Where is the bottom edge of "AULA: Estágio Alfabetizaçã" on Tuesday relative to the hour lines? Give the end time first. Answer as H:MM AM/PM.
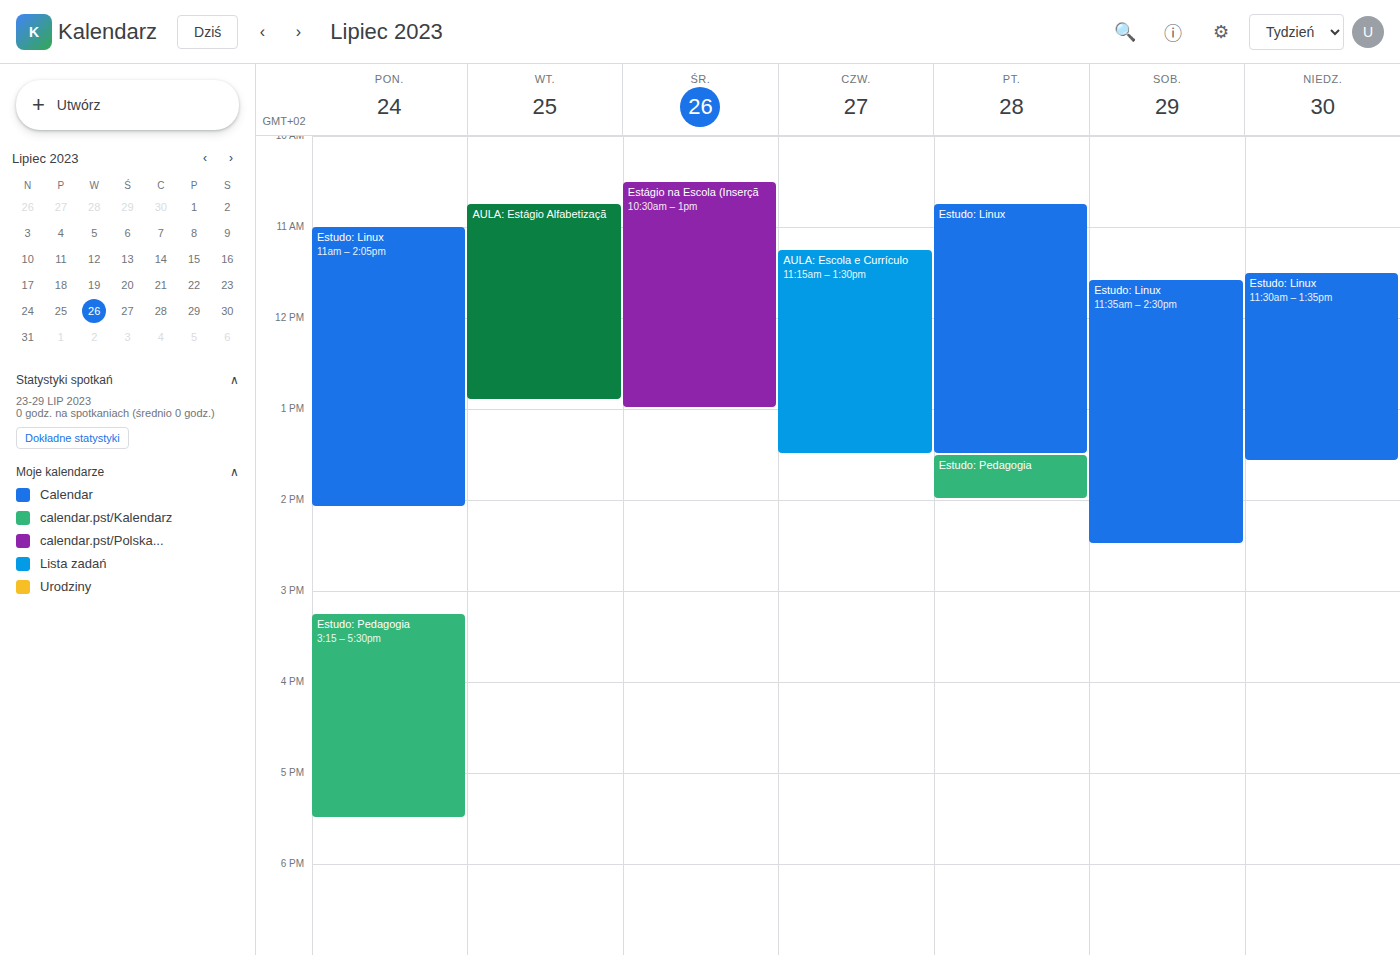
12:55 PM -- neither: 55 minutes below the 12 PM line and 5 minutes above the 1 PM line.